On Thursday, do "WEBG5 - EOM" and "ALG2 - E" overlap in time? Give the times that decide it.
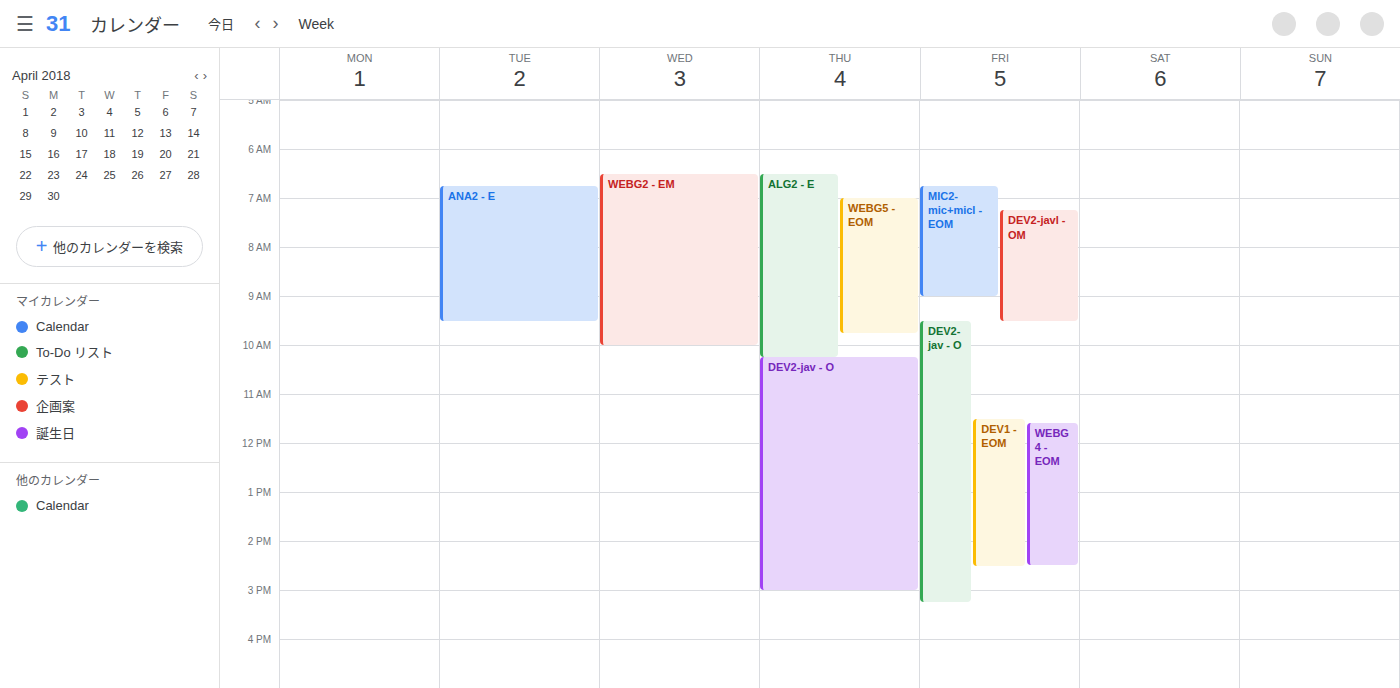
"WEBG5 - EOM" runs 7:00 AM to 9:45 AM, inside "ALG2 - E" -- they overlap.